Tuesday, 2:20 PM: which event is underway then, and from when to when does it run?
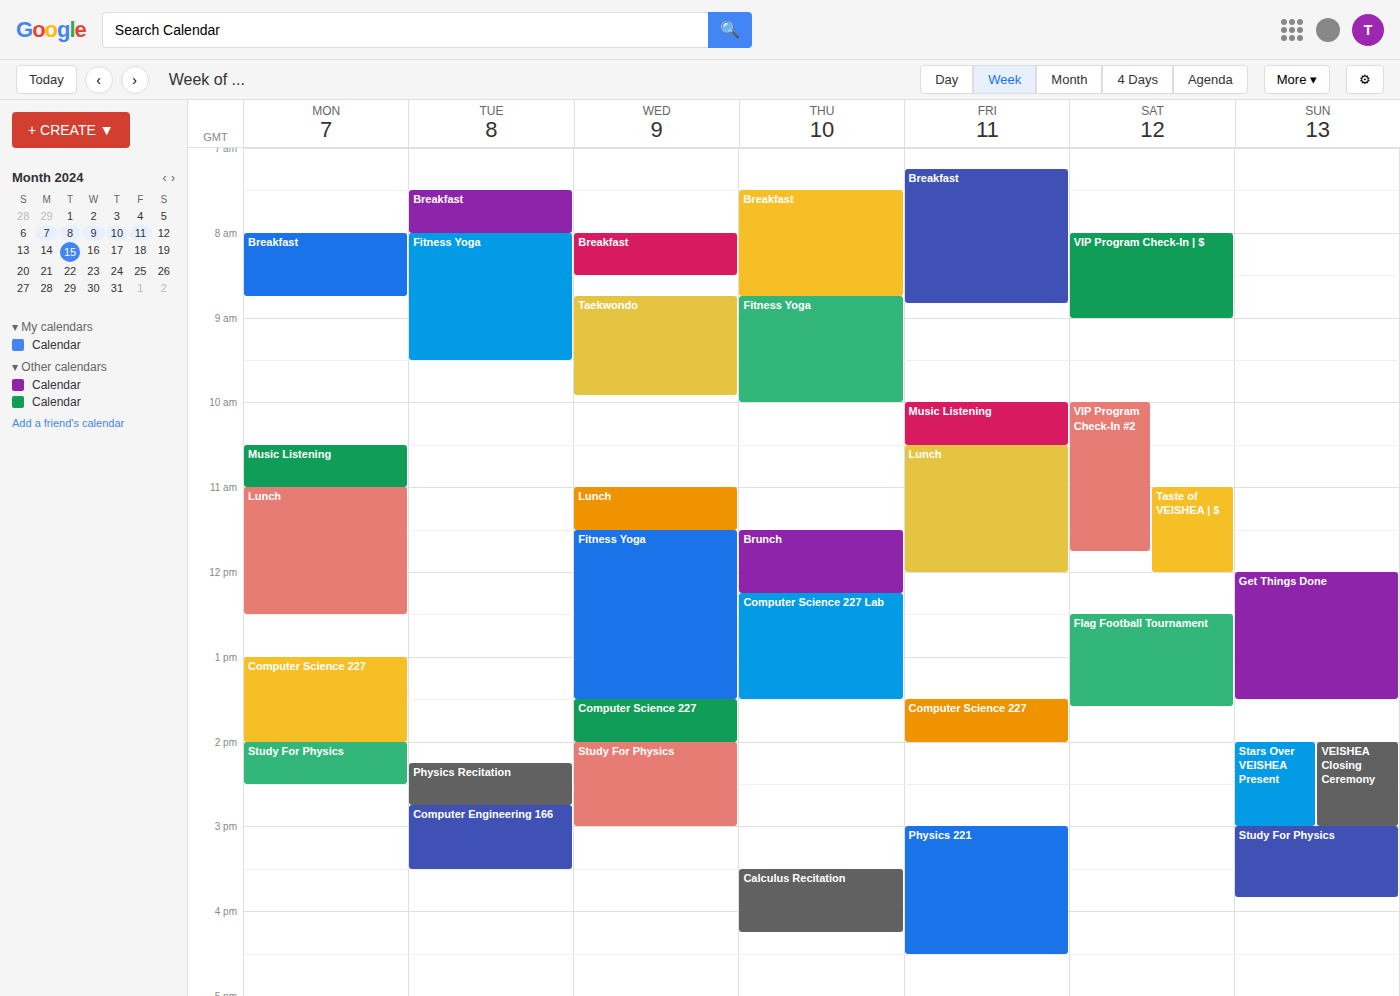
"Physics Recitation", 2:15 PM to 2:45 PM